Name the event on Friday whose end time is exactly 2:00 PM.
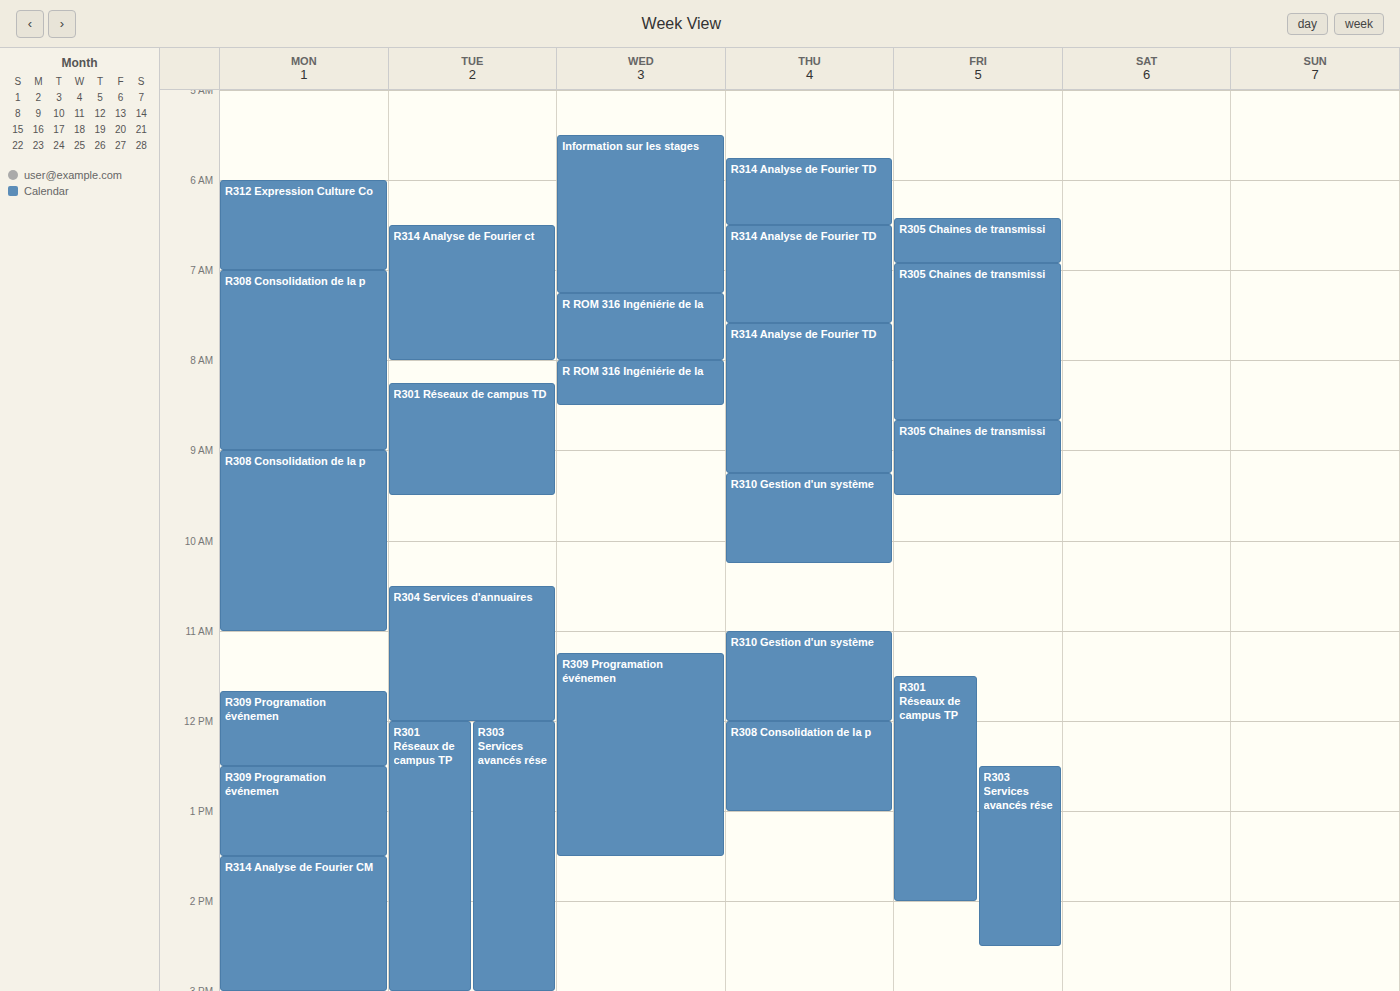
"R301 Réseaux de campus TP"